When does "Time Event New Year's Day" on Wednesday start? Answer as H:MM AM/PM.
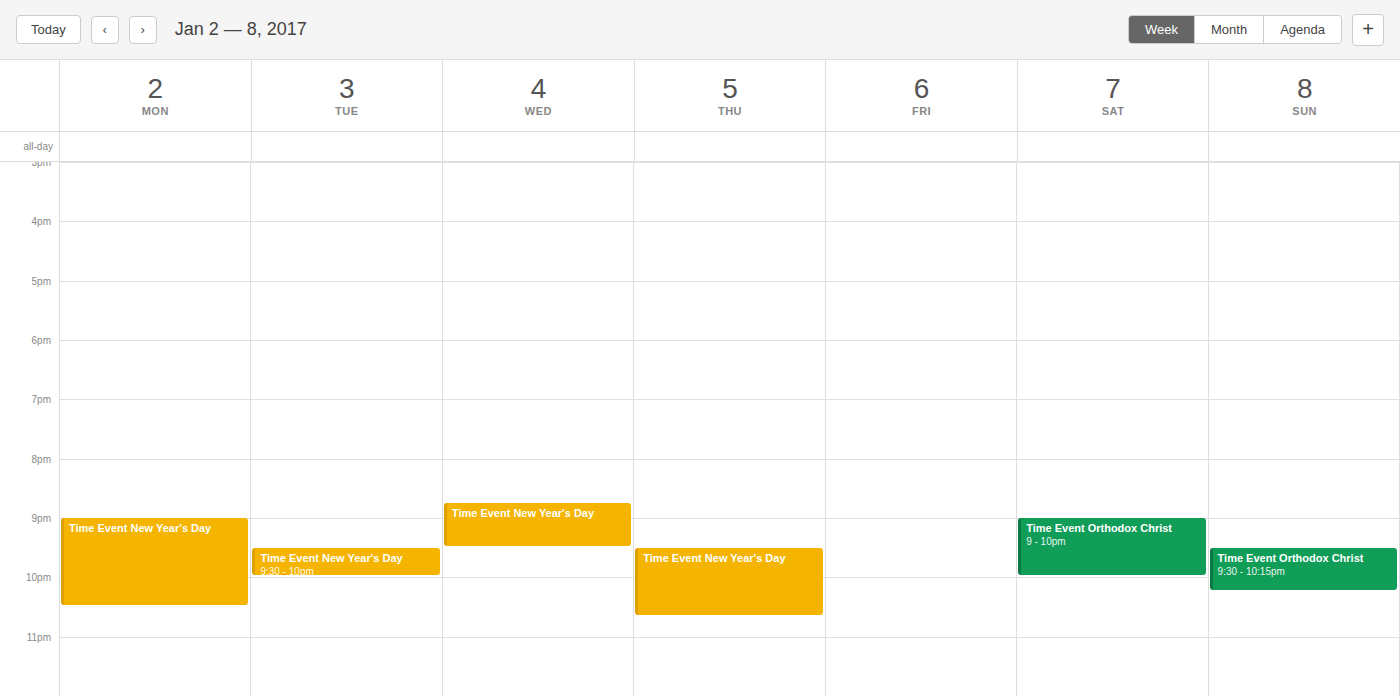
8:45 PM